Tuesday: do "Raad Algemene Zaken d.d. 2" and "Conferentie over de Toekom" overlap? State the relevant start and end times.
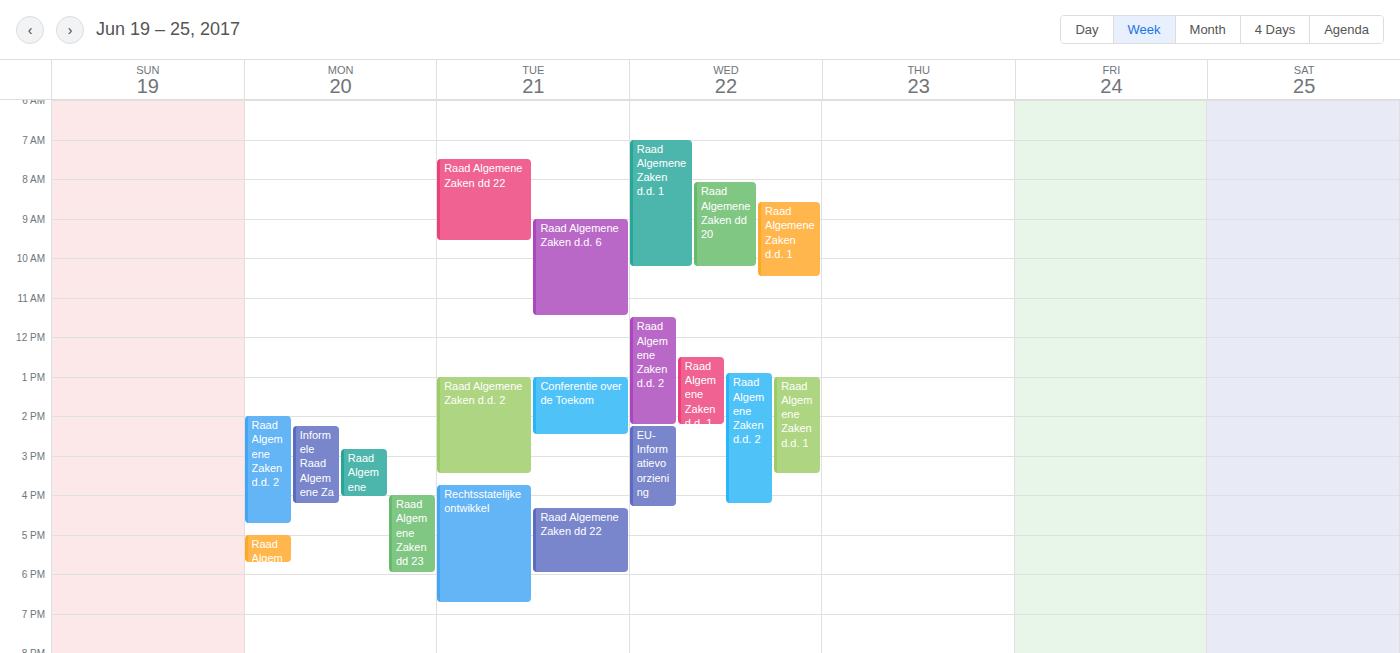
"Conferentie over de Toekom" runs 1:00 PM to 2:30 PM, inside "Raad Algemene Zaken d.d. 2" -- they overlap.